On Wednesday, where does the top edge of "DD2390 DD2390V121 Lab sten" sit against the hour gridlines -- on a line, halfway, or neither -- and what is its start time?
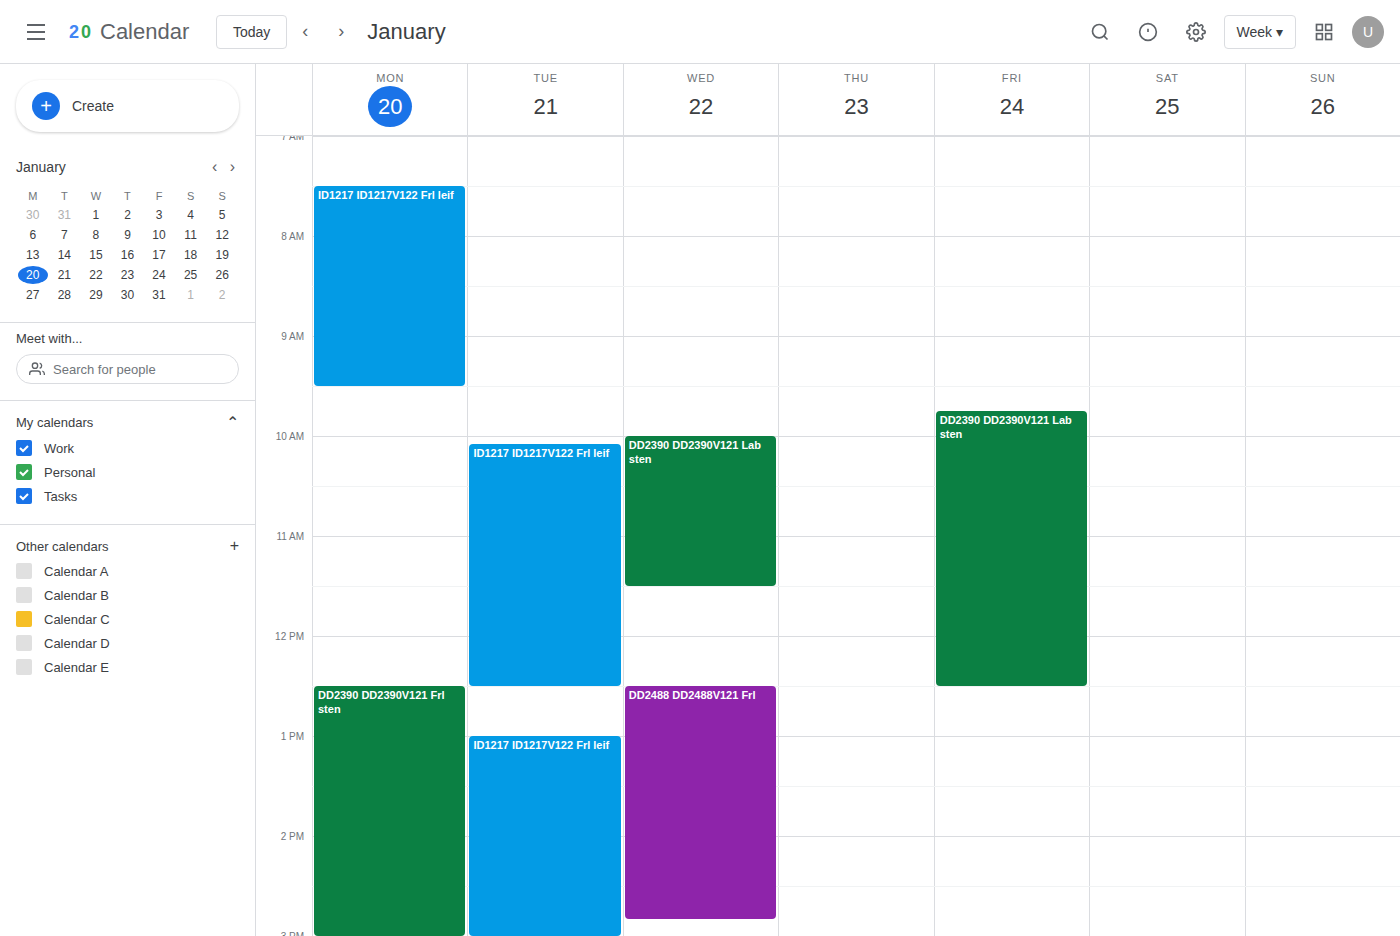
10:00 -- exactly on the 10:00 line.